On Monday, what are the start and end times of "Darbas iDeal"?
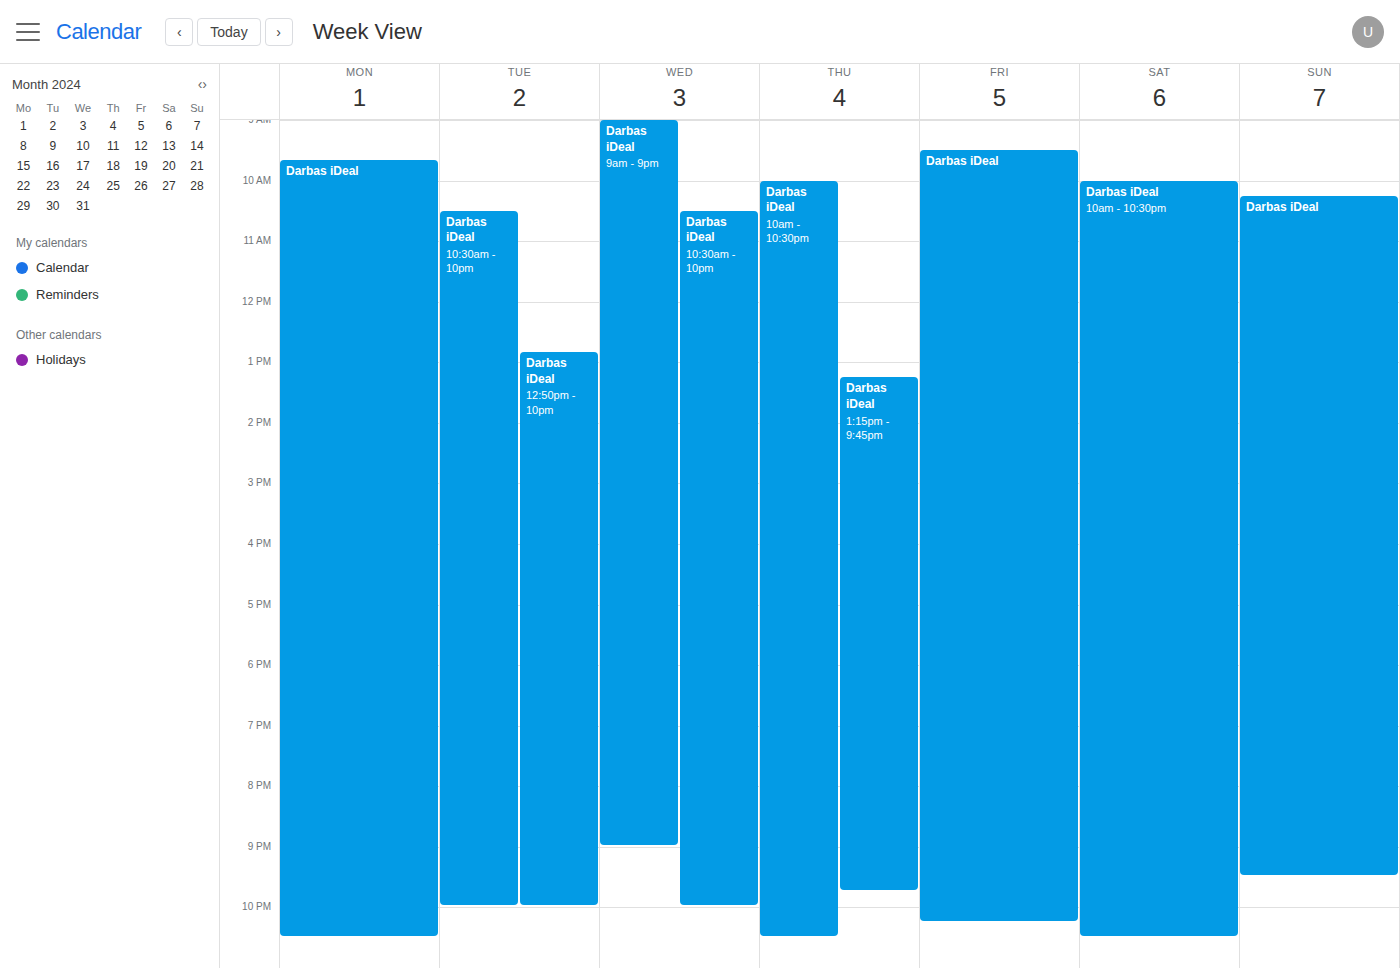
9:40 AM to 10:30 PM